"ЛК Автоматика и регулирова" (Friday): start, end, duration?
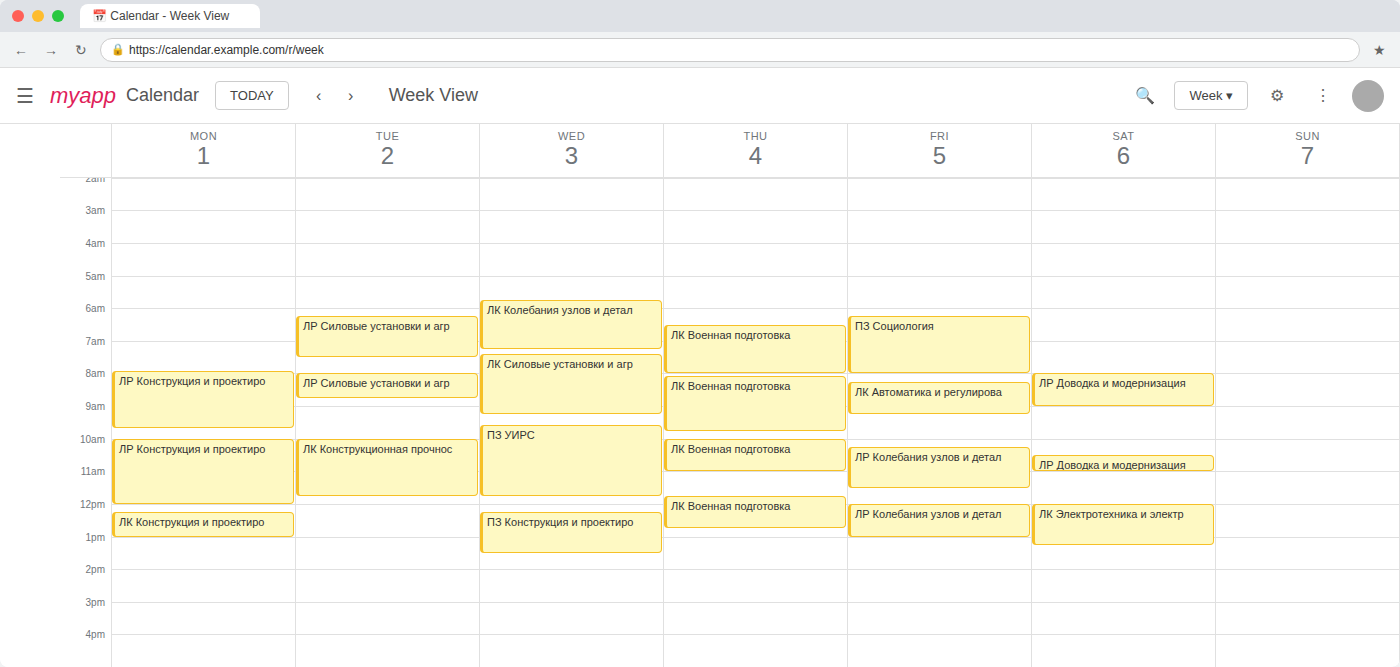
8:15 AM to 9:15 AM, 1 hour